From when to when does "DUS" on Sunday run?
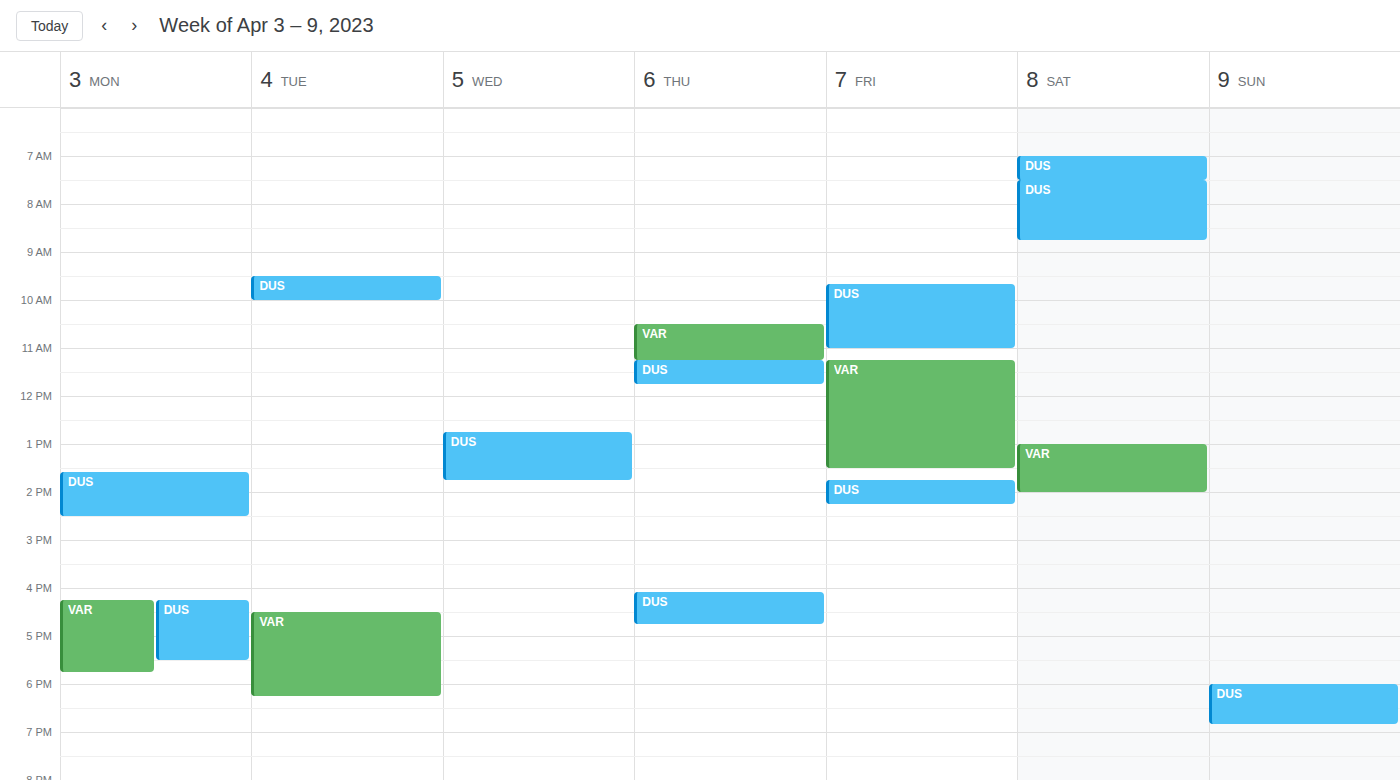
6:00 PM to 6:50 PM